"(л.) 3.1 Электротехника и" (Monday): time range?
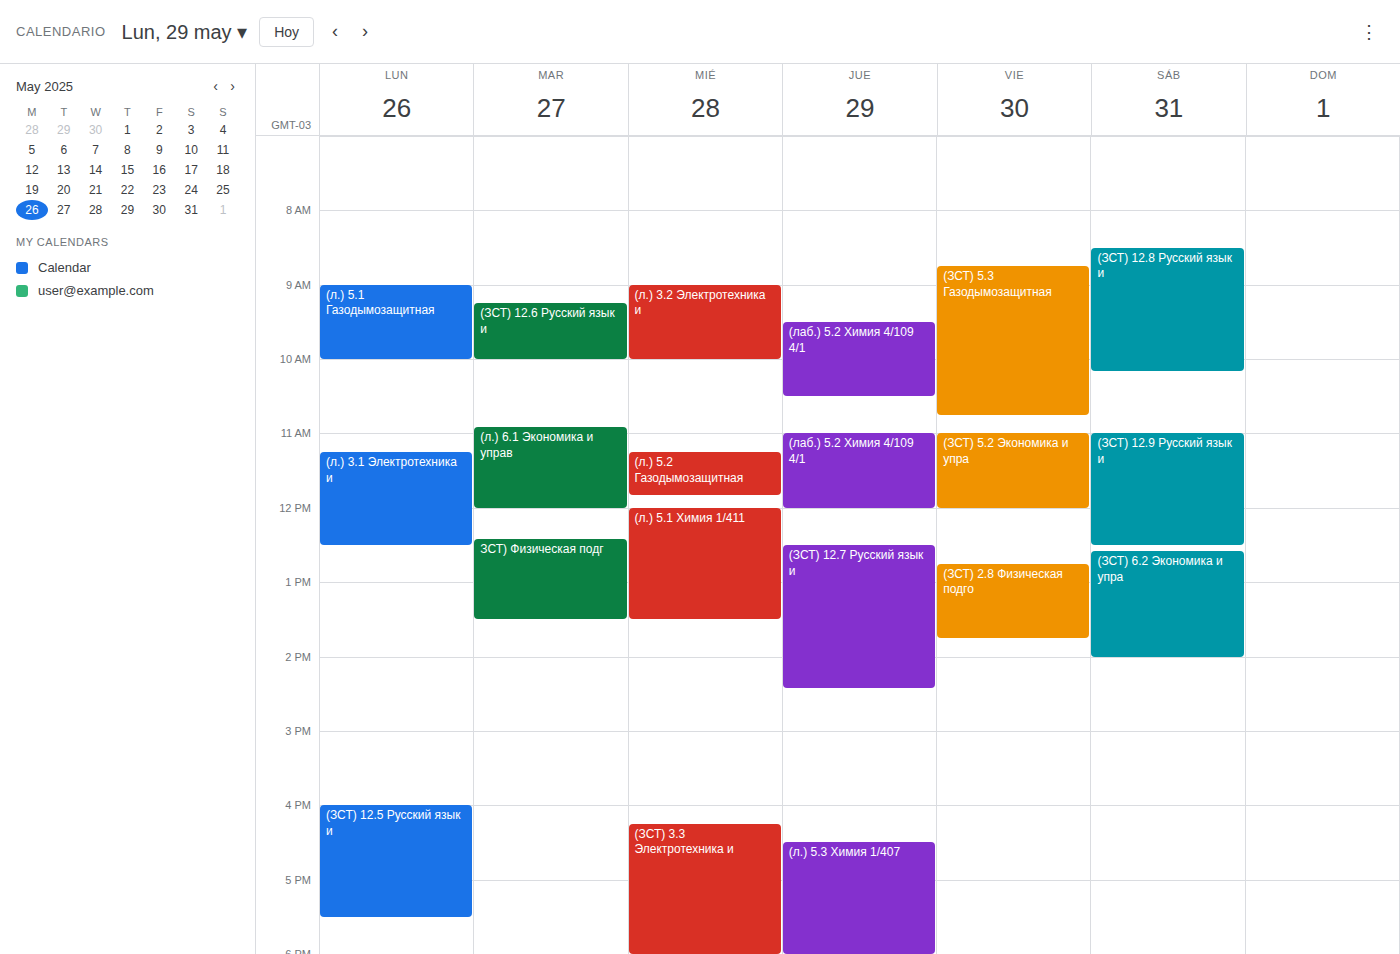
11:15 AM to 12:30 PM